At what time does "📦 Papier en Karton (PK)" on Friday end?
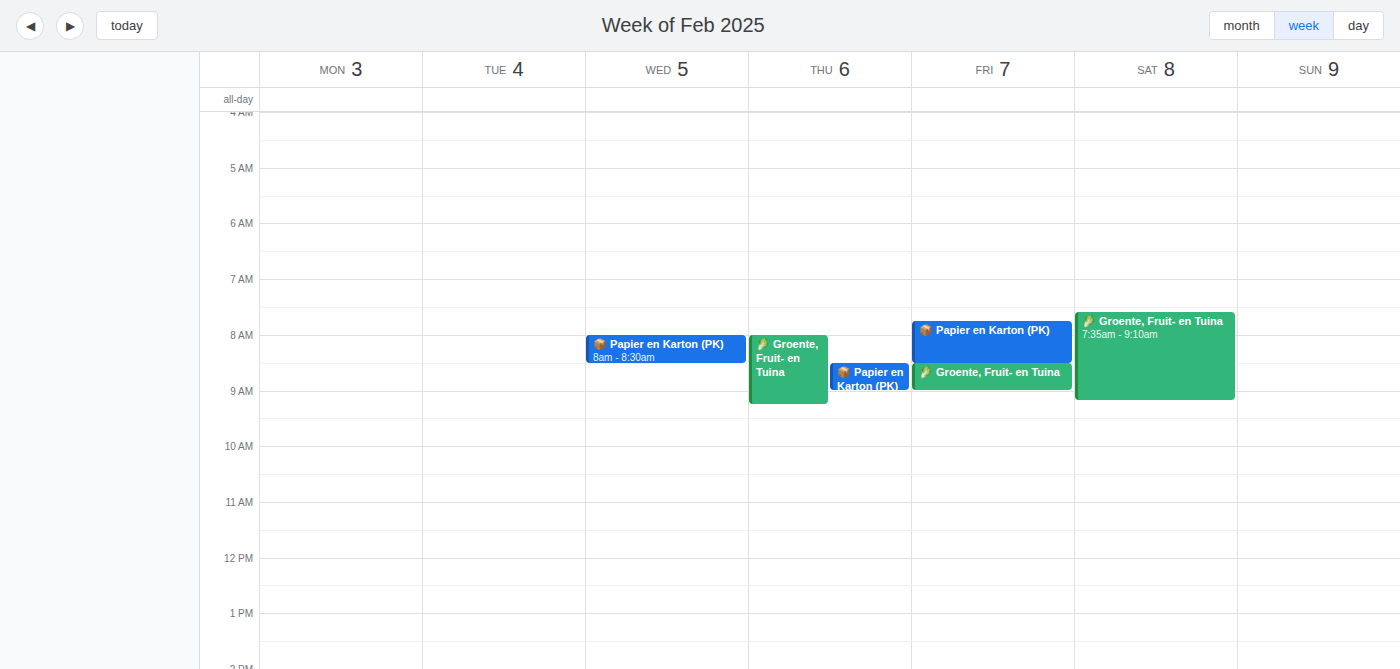
8:30 AM